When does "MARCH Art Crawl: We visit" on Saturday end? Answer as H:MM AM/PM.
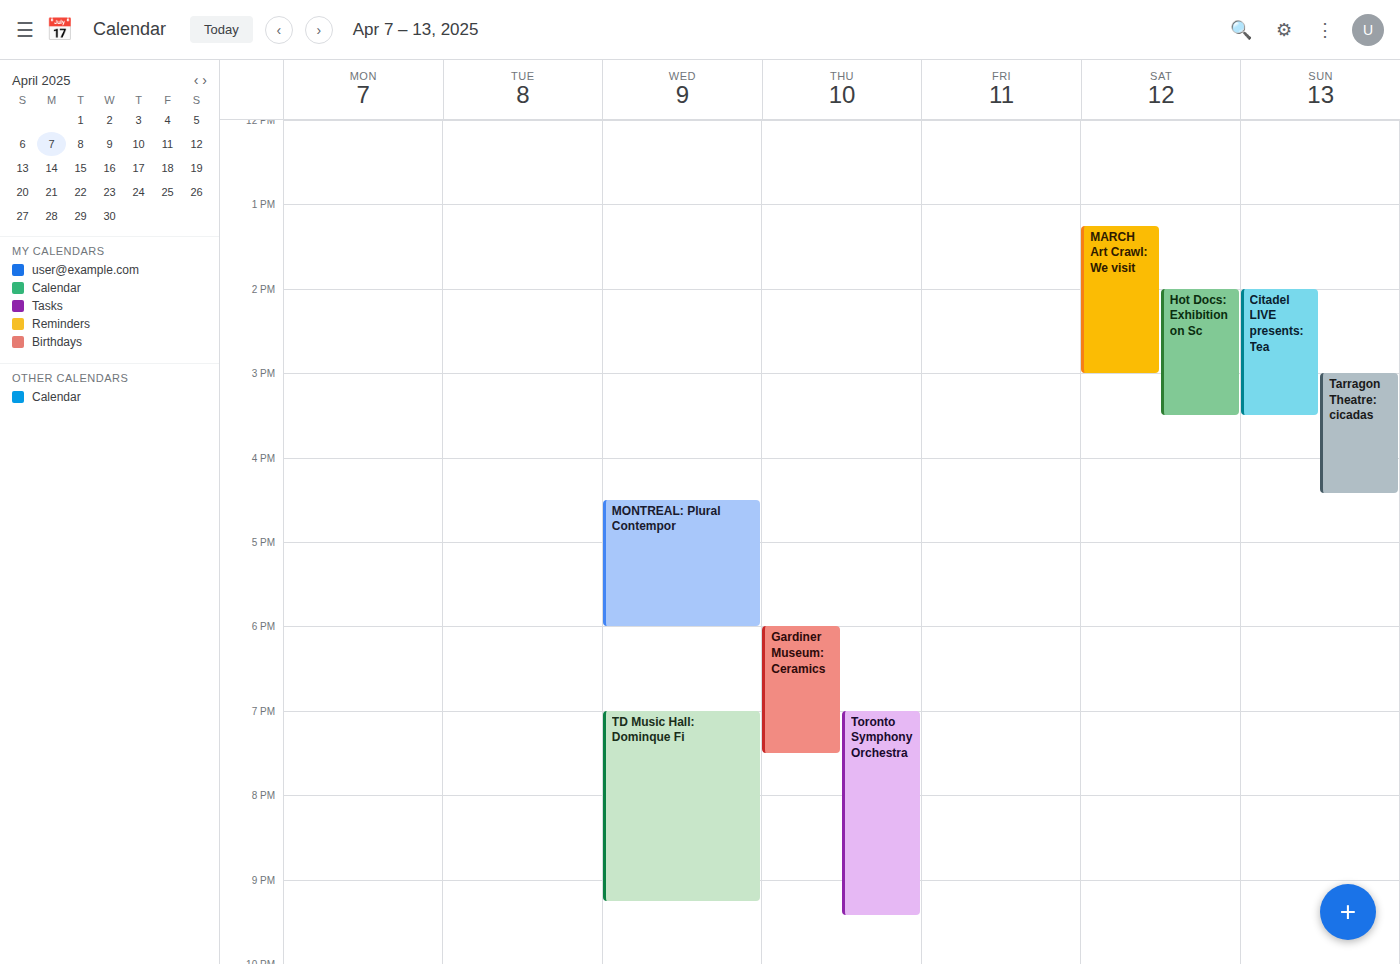
3:00 PM